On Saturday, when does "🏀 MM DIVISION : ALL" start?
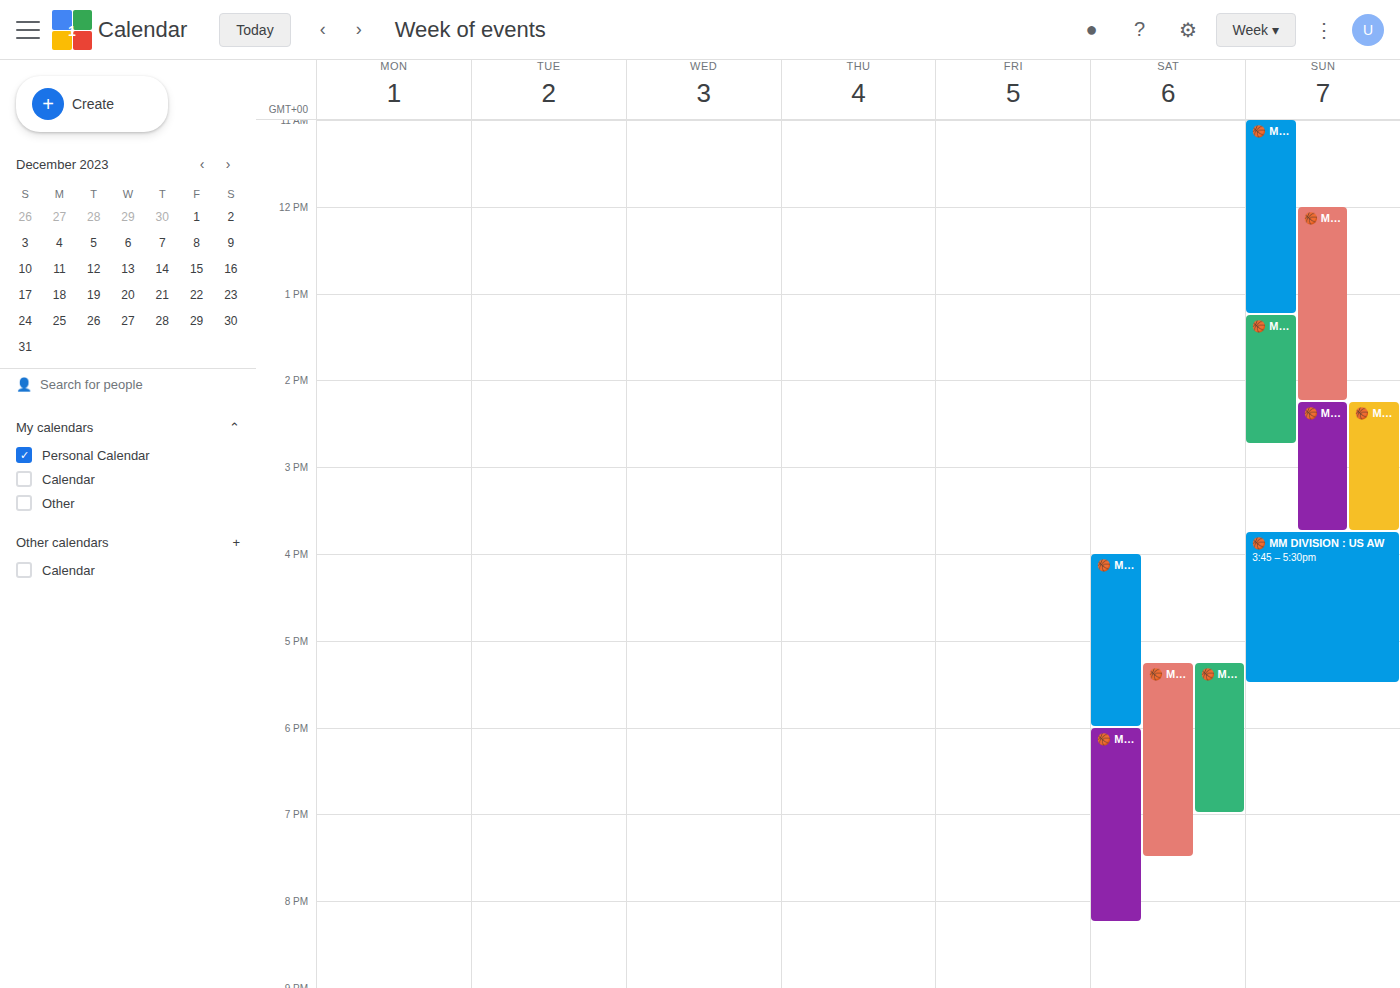
5:15 PM